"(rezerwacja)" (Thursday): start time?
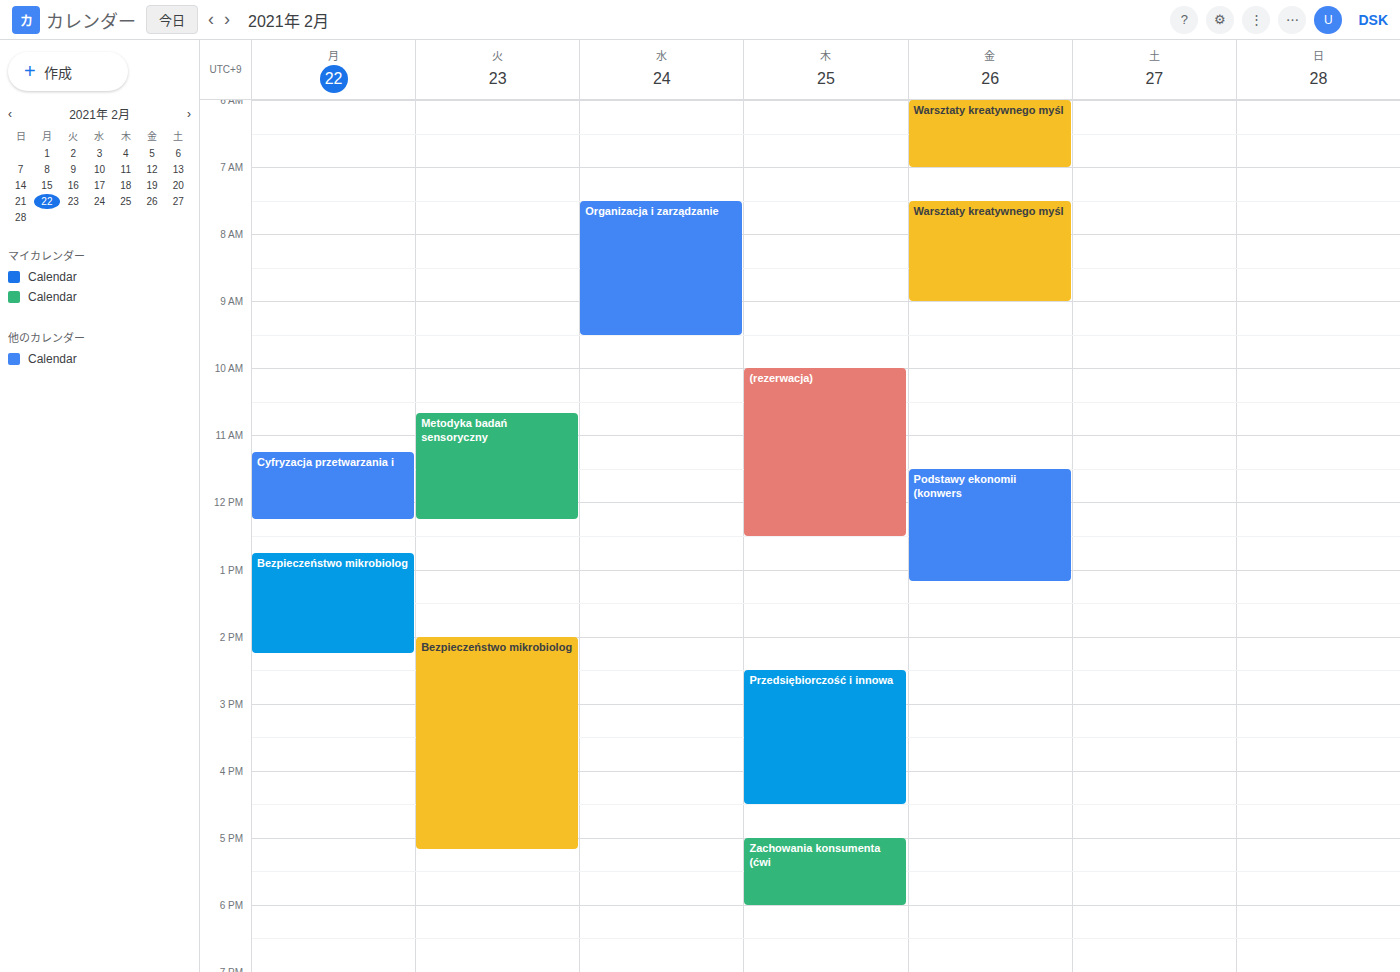
10:00 AM